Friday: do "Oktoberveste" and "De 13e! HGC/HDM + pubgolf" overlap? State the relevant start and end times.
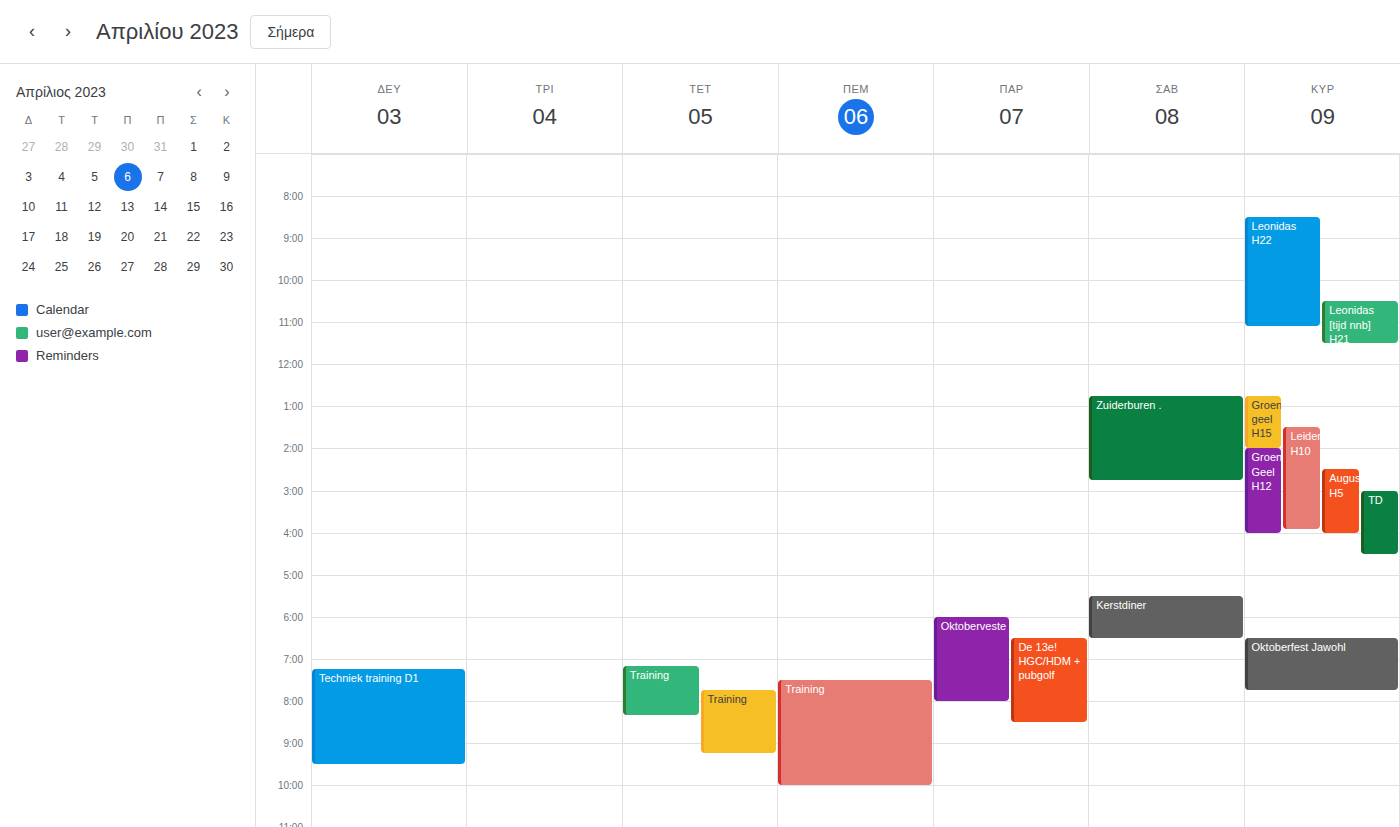
"De 13e! HGC/HDM + pubgolf" starts at 6:30 PM, before "Oktoberveste" ends at 8:00 PM -- they overlap.